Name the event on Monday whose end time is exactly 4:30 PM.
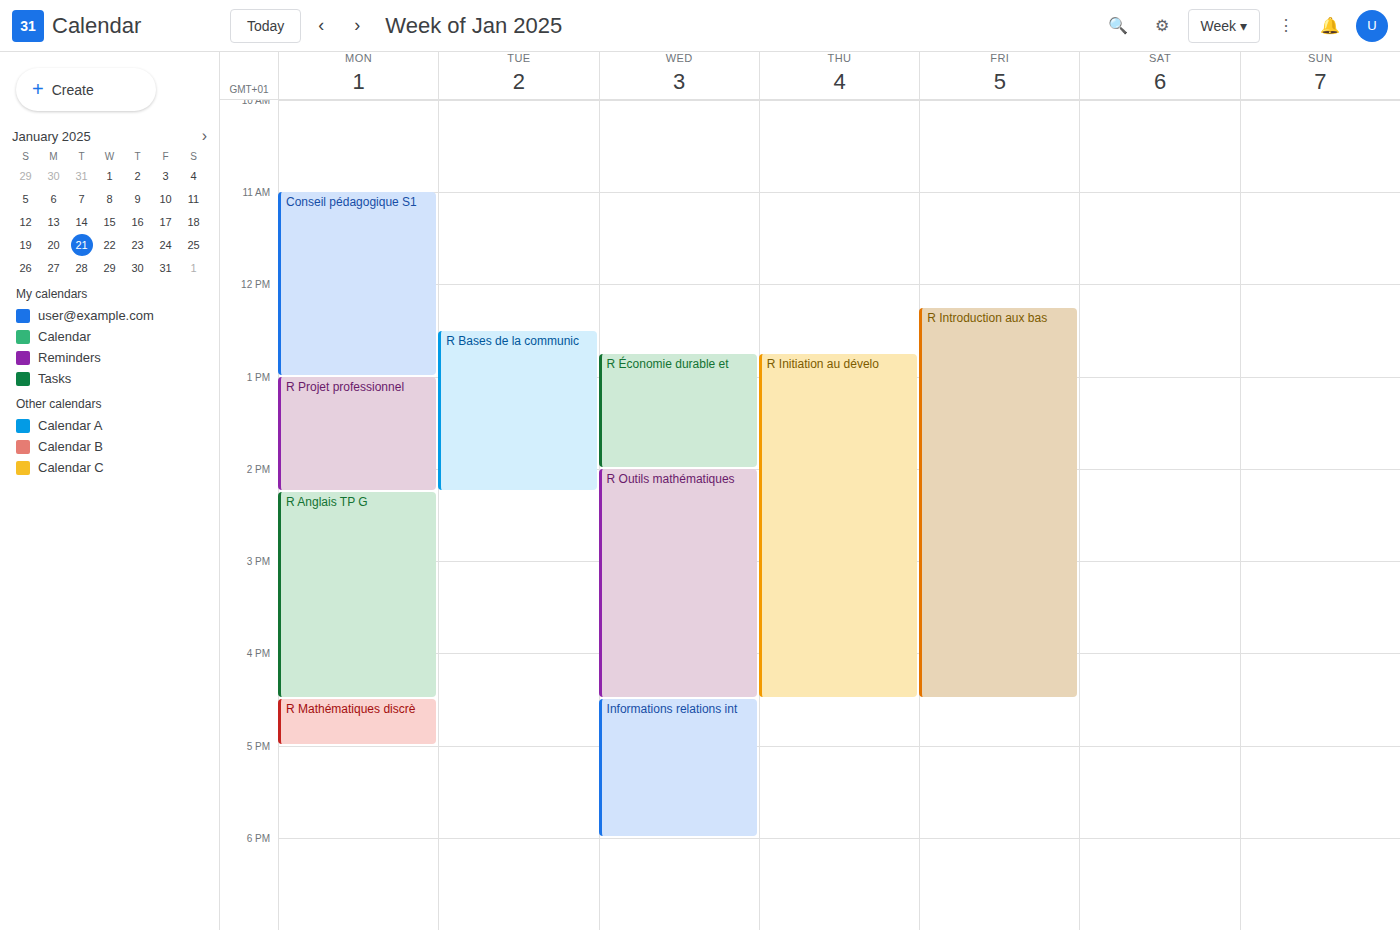
"R Anglais TP G"